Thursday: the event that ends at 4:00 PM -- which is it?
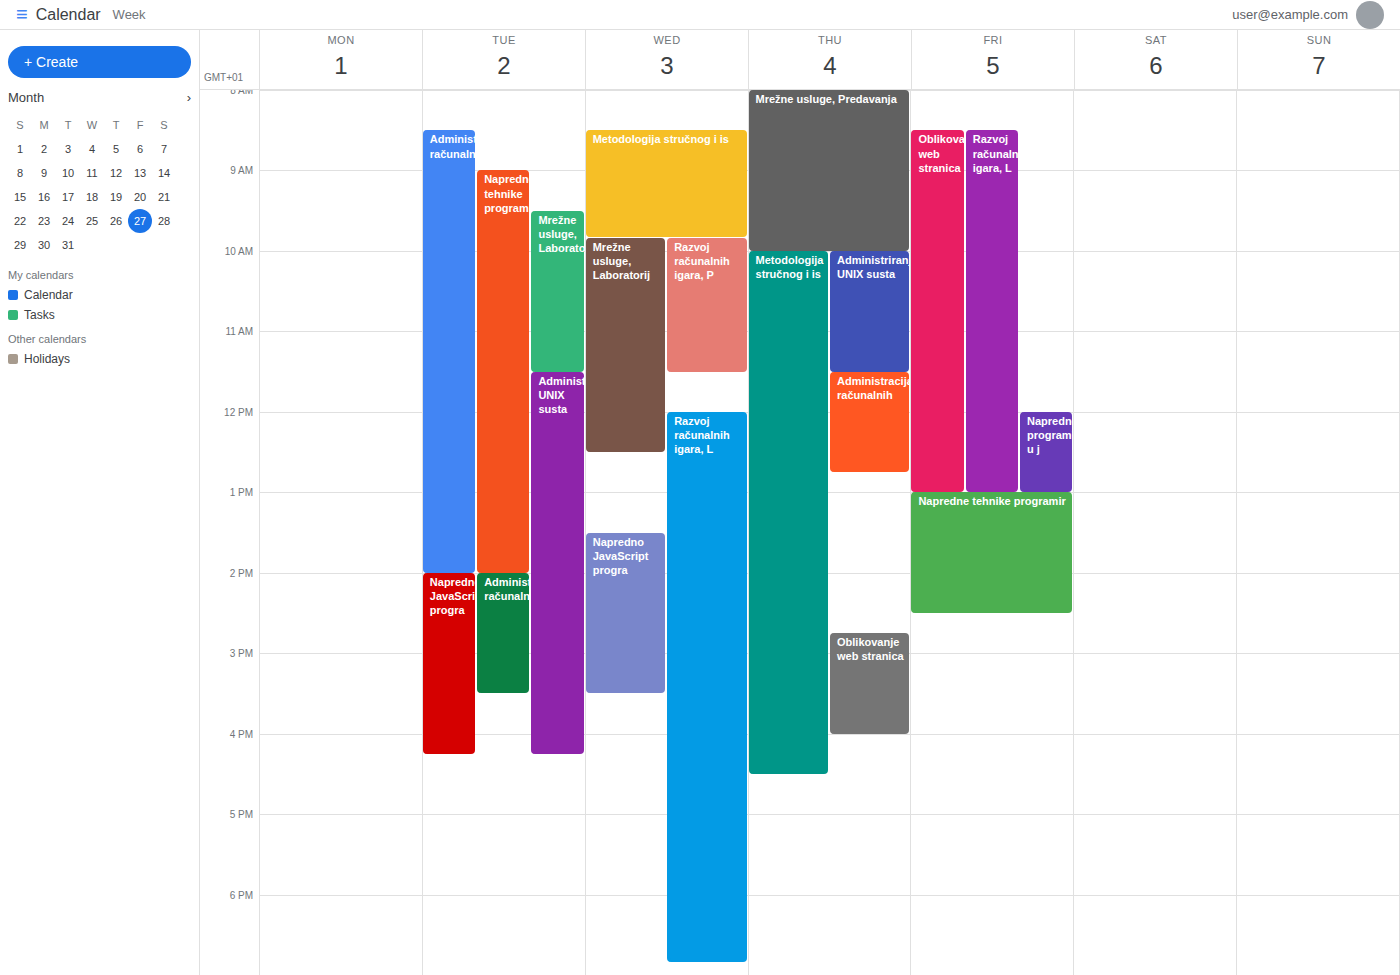
"Oblikovanje web stranica"